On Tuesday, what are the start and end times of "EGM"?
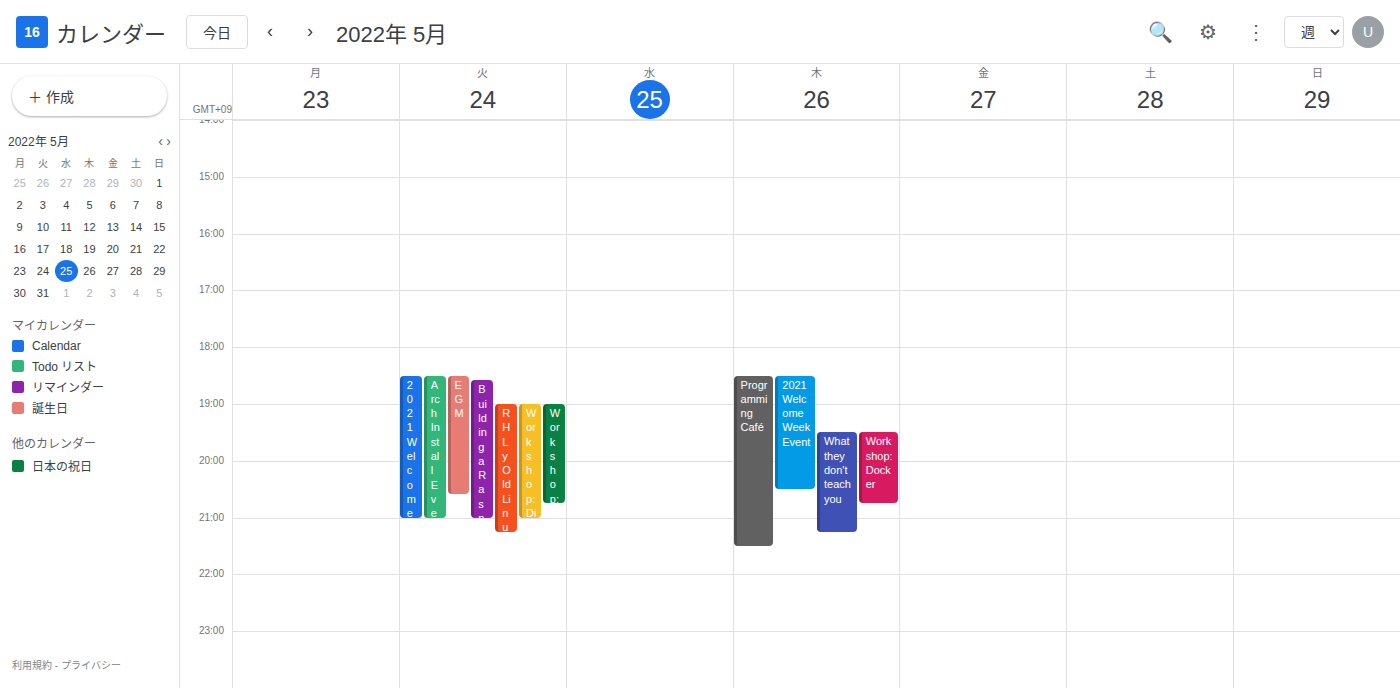
6:30 PM to 8:35 PM